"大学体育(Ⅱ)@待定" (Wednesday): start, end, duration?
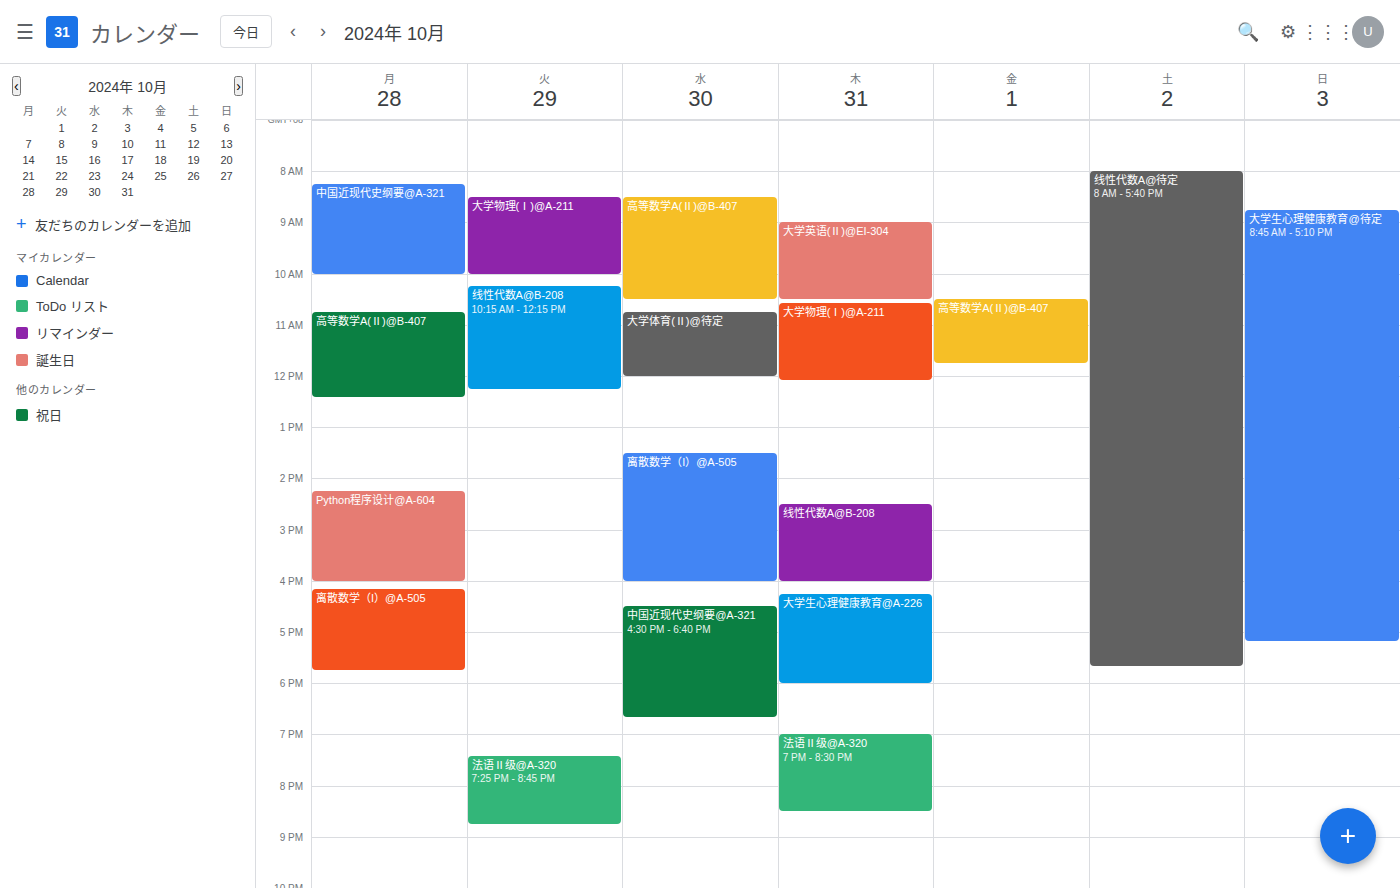
10:45 to 12:00, 1 hour 15 minutes